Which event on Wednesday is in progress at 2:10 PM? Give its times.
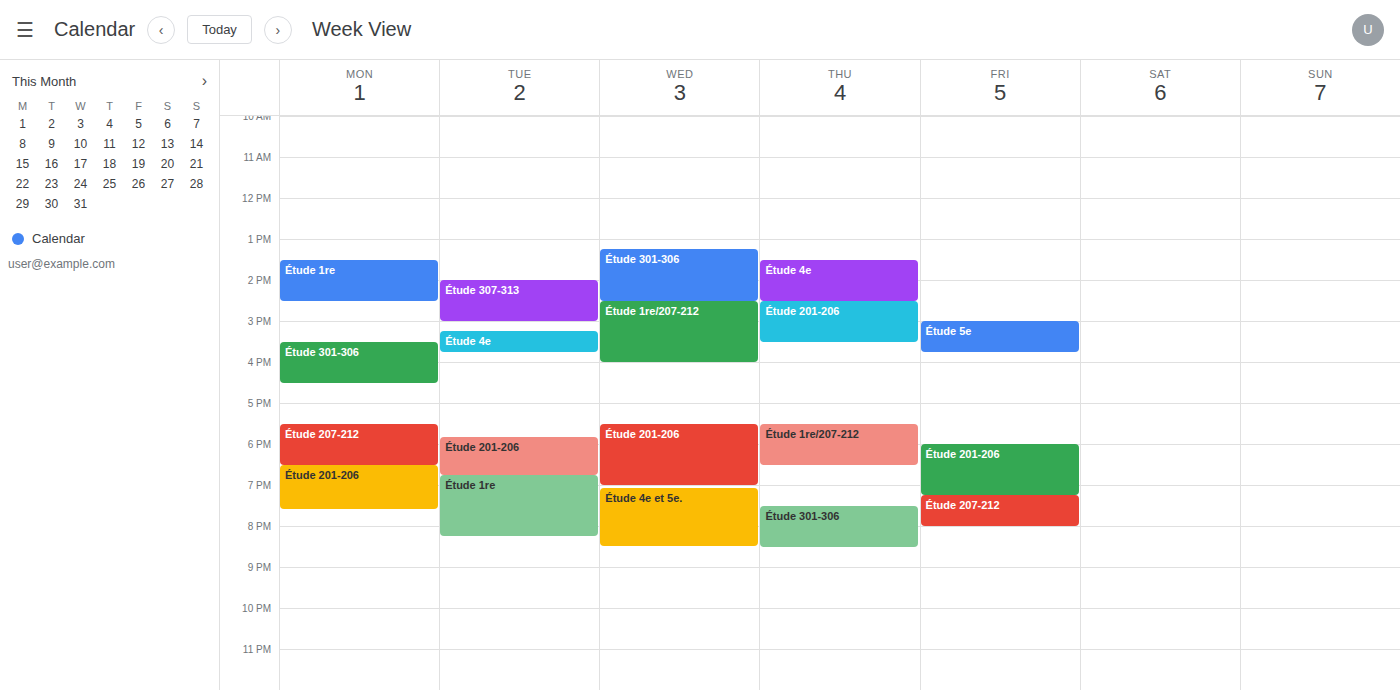
"Étude 301-306", 1:15 PM to 2:30 PM